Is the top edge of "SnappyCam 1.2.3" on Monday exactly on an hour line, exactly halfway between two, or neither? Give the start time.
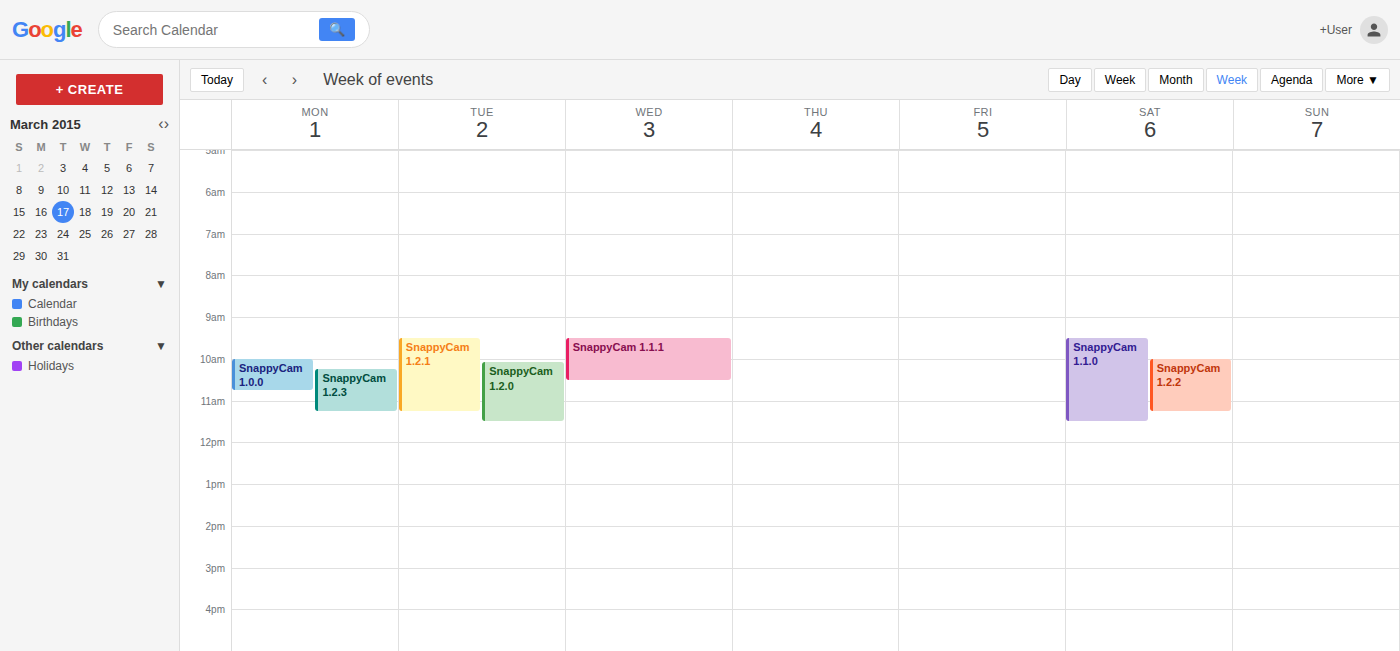
10:15 AM -- neither: a quarter of the way from the 10 AM line to the 11 AM line.